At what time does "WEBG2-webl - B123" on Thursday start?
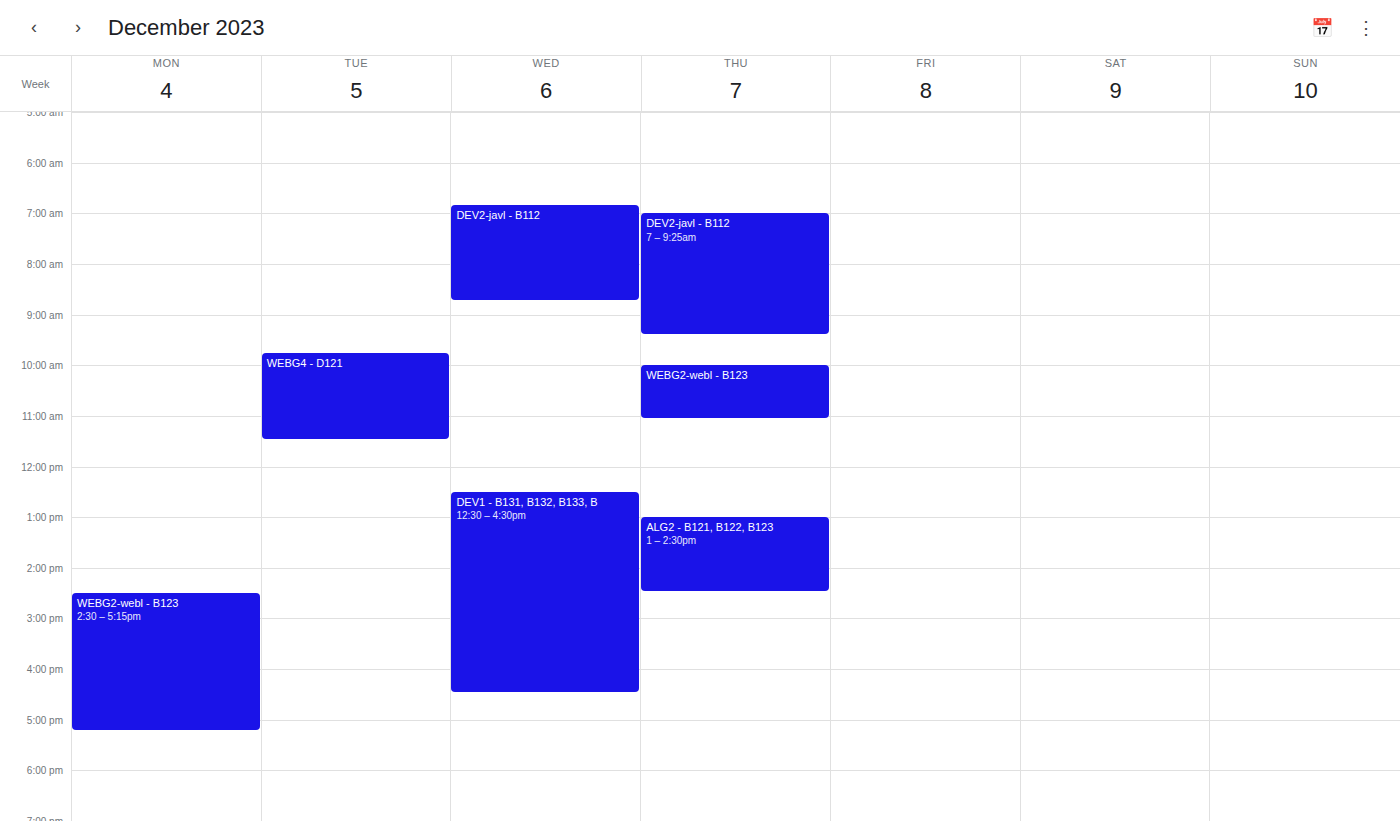
10:00